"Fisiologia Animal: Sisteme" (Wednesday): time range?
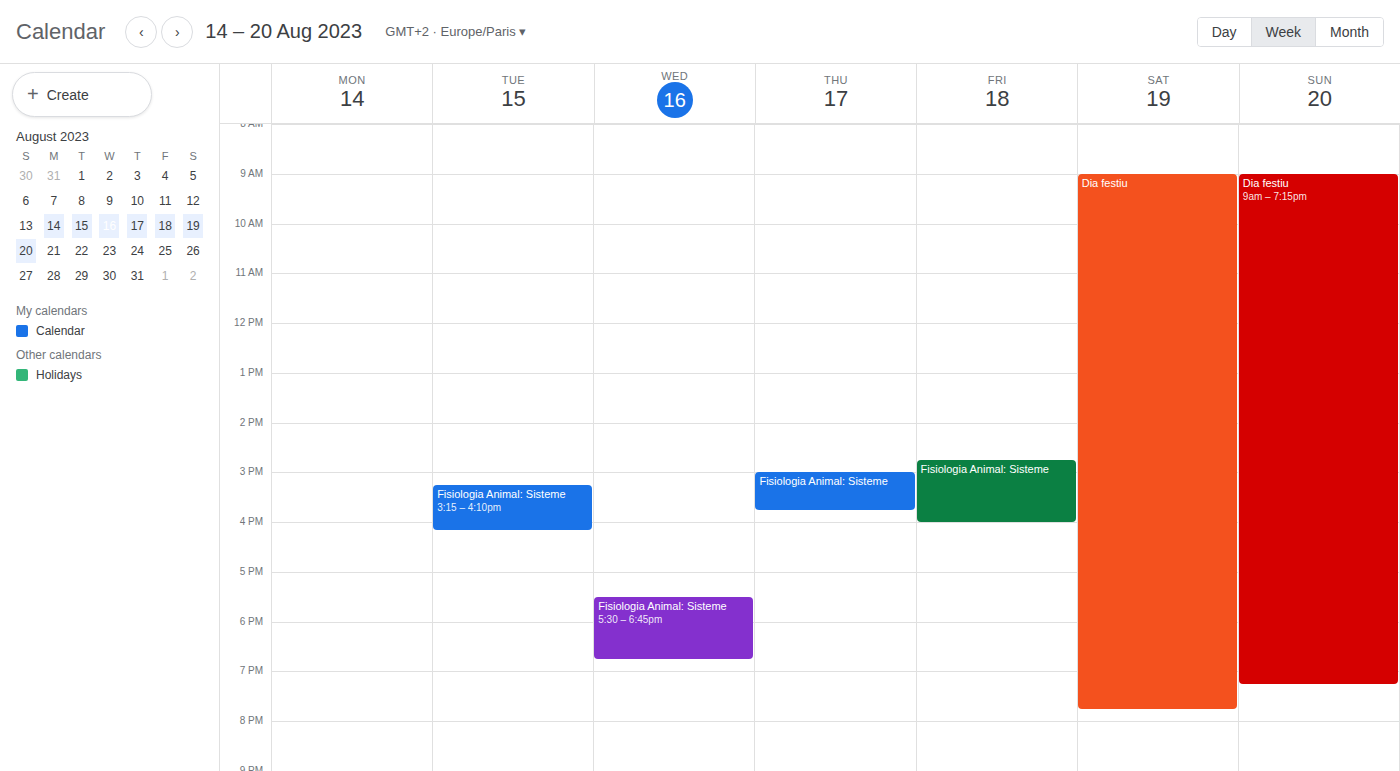
5:30 PM to 6:45 PM